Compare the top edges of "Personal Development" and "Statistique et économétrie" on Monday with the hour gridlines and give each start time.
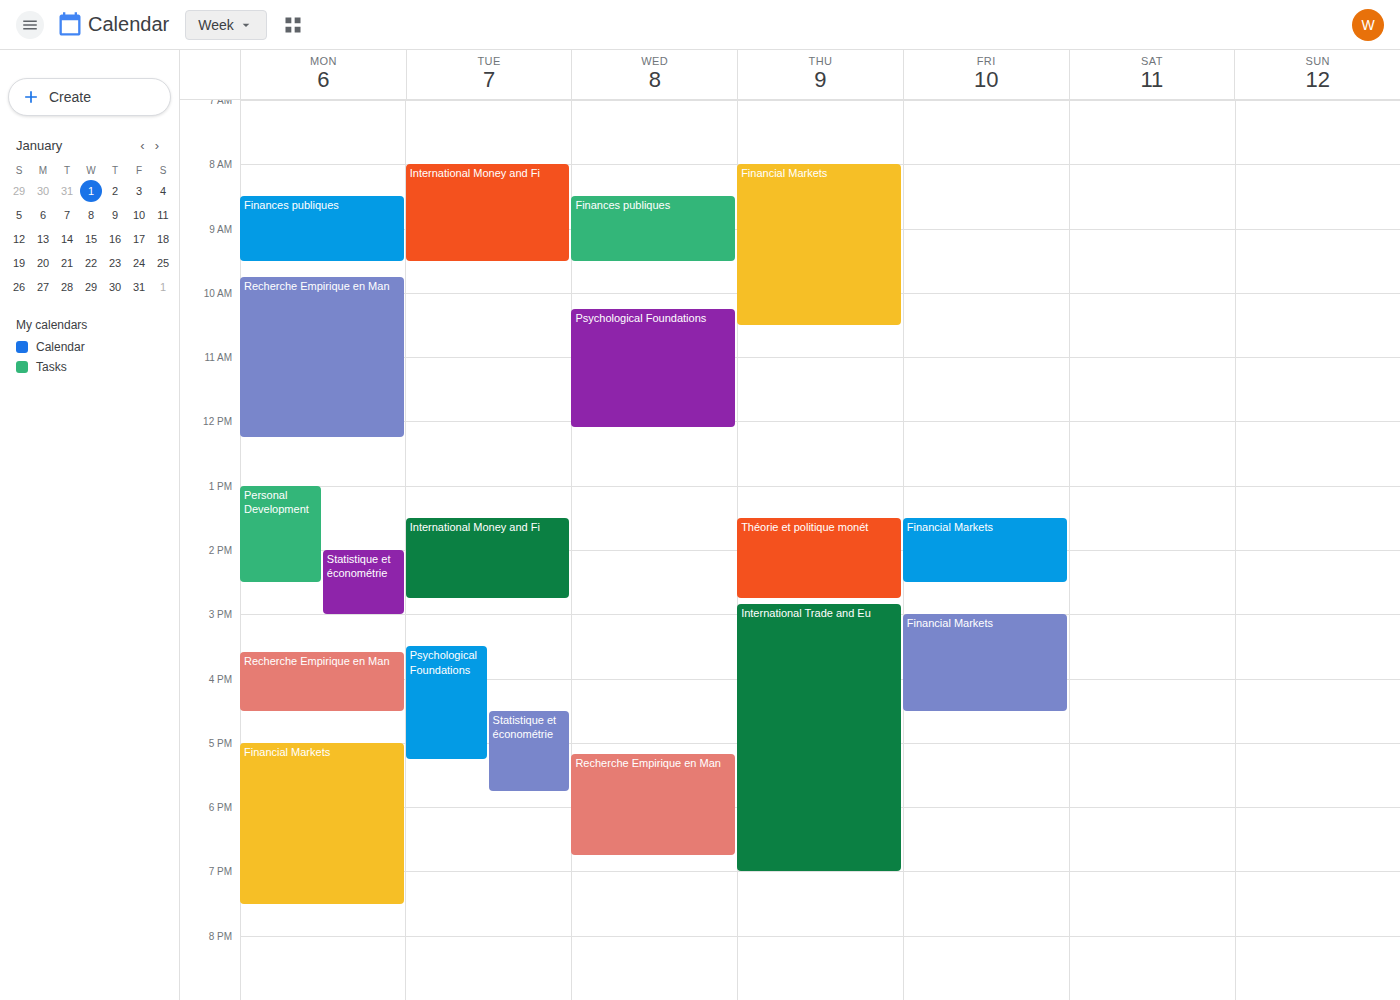
"Personal Development": 1:00 PM, exactly on the 1 PM line. "Statistique et économétrie": 2:00 PM, exactly on the 2 PM line.